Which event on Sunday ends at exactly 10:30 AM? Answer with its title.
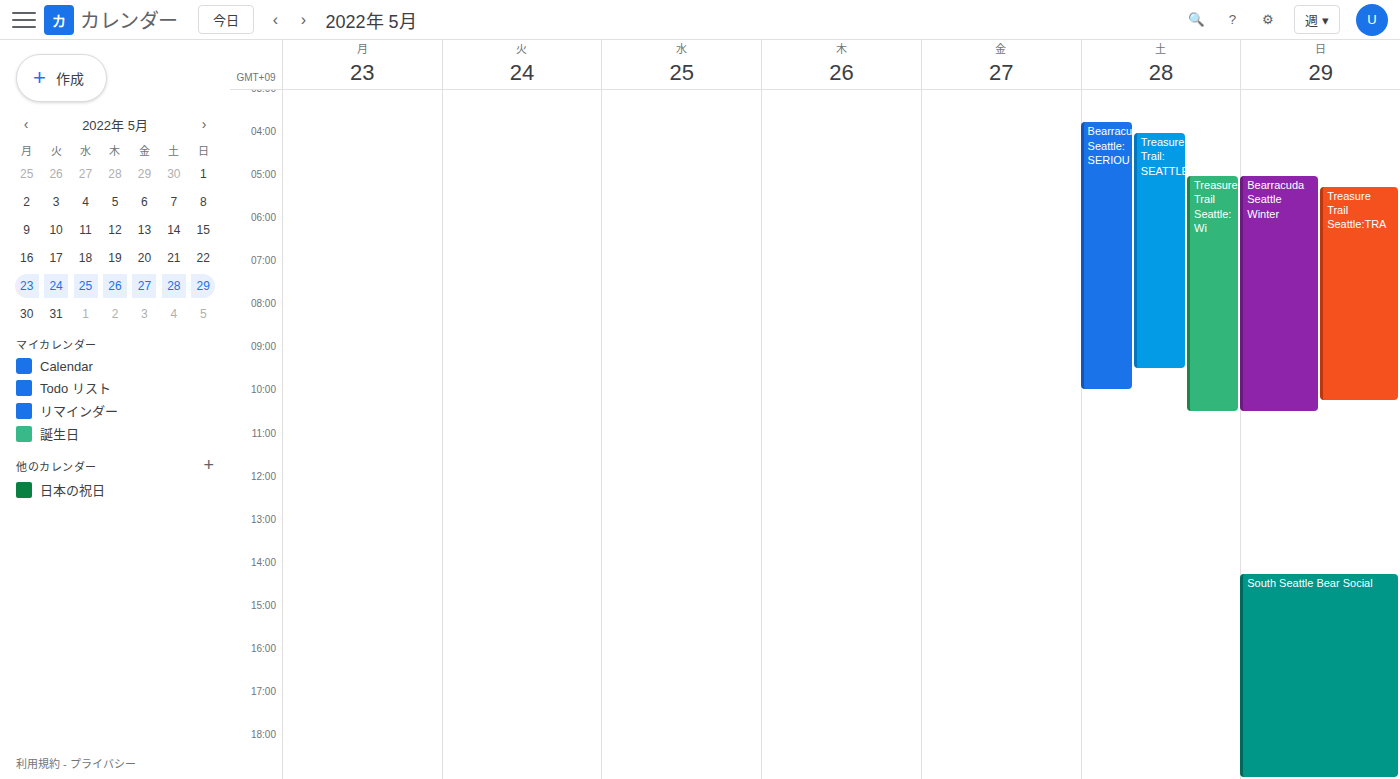
"Bearracuda Seattle Winter"